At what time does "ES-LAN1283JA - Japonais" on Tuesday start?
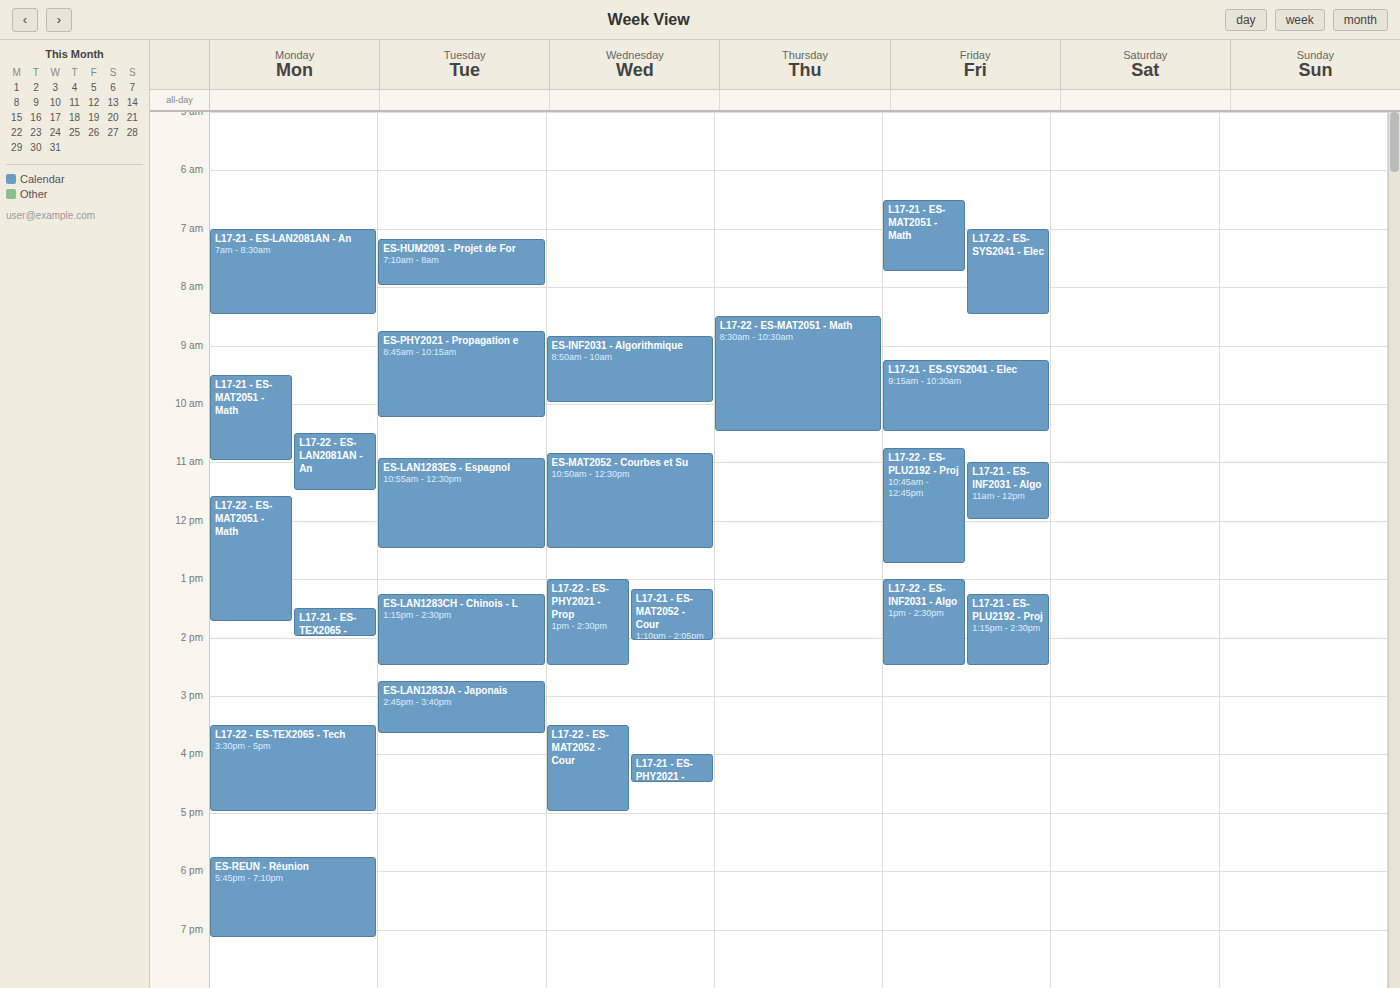
2:45 PM